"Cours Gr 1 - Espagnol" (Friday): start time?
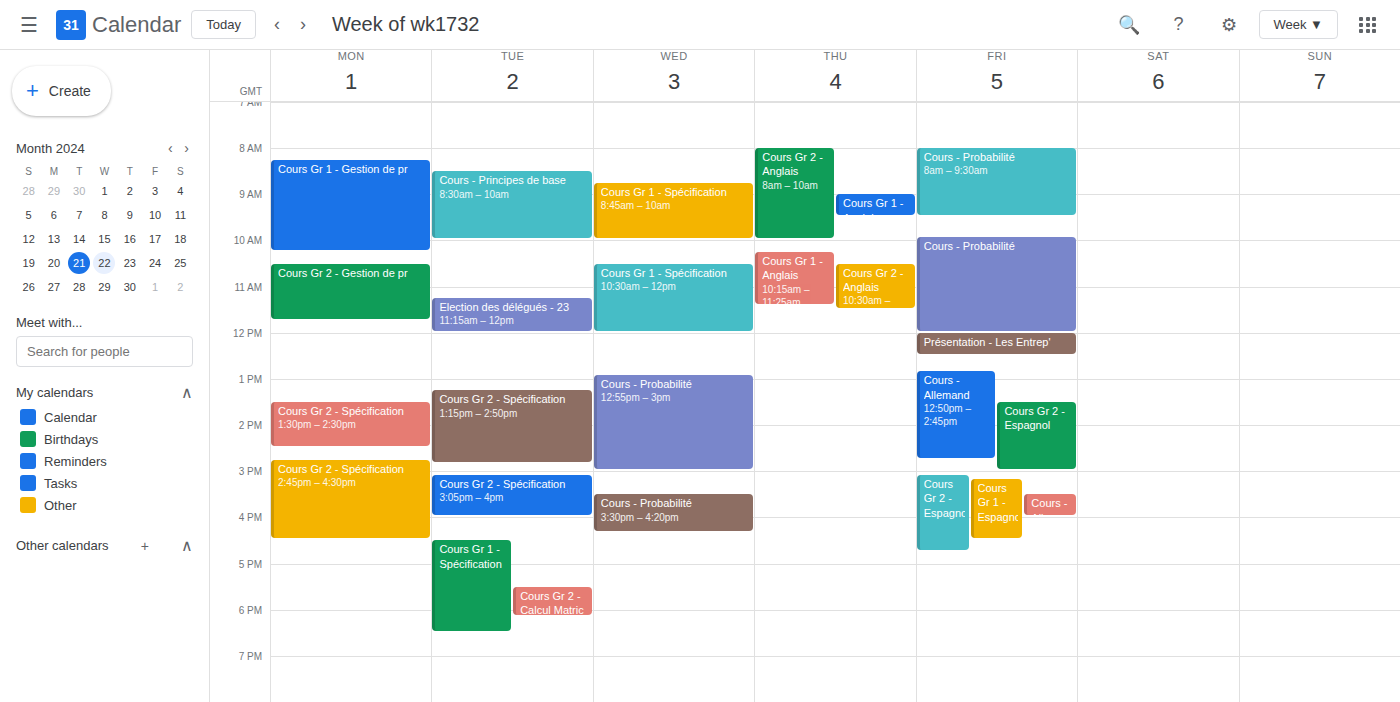
3:10 PM